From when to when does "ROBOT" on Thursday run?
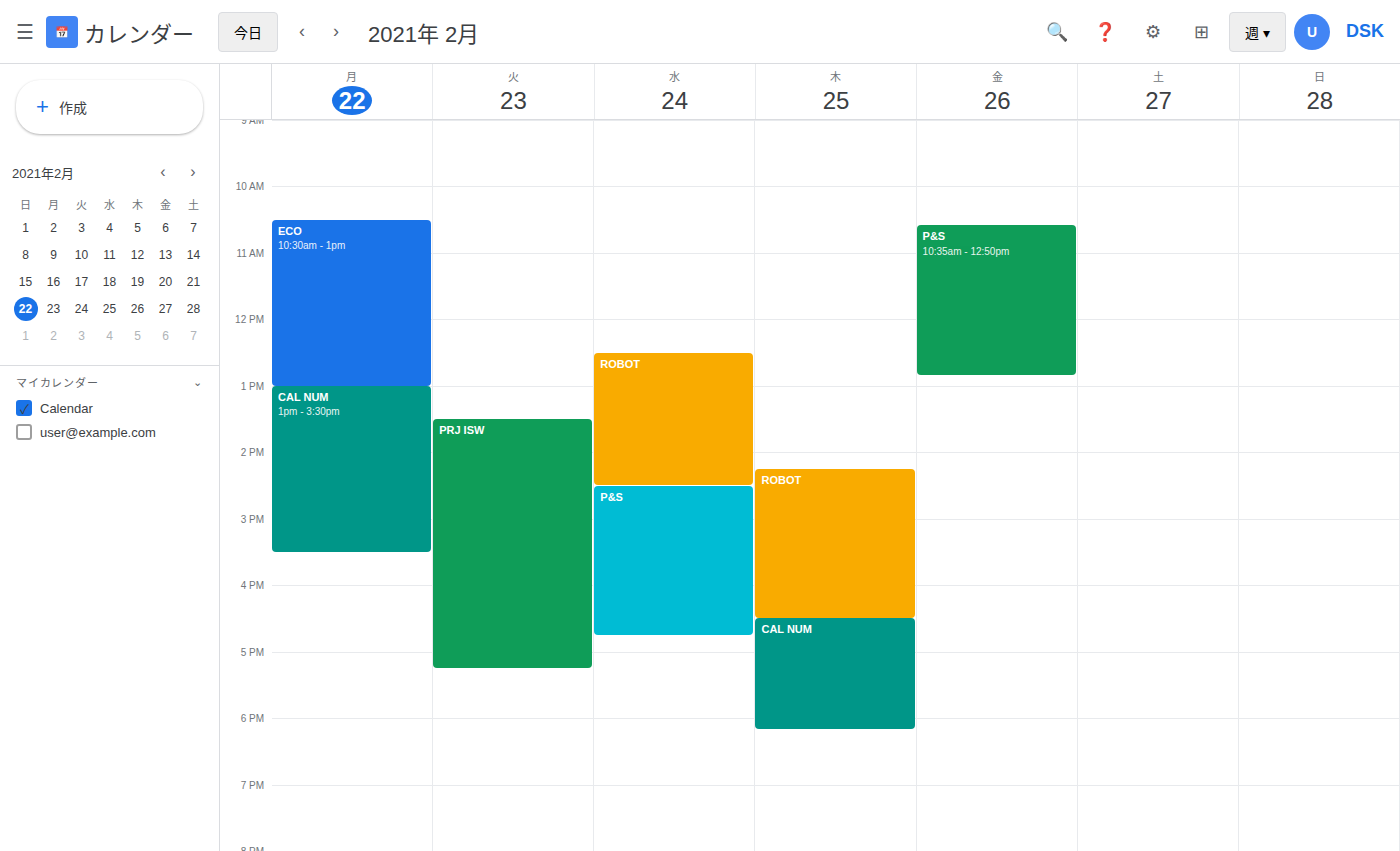
2:15 PM to 4:30 PM